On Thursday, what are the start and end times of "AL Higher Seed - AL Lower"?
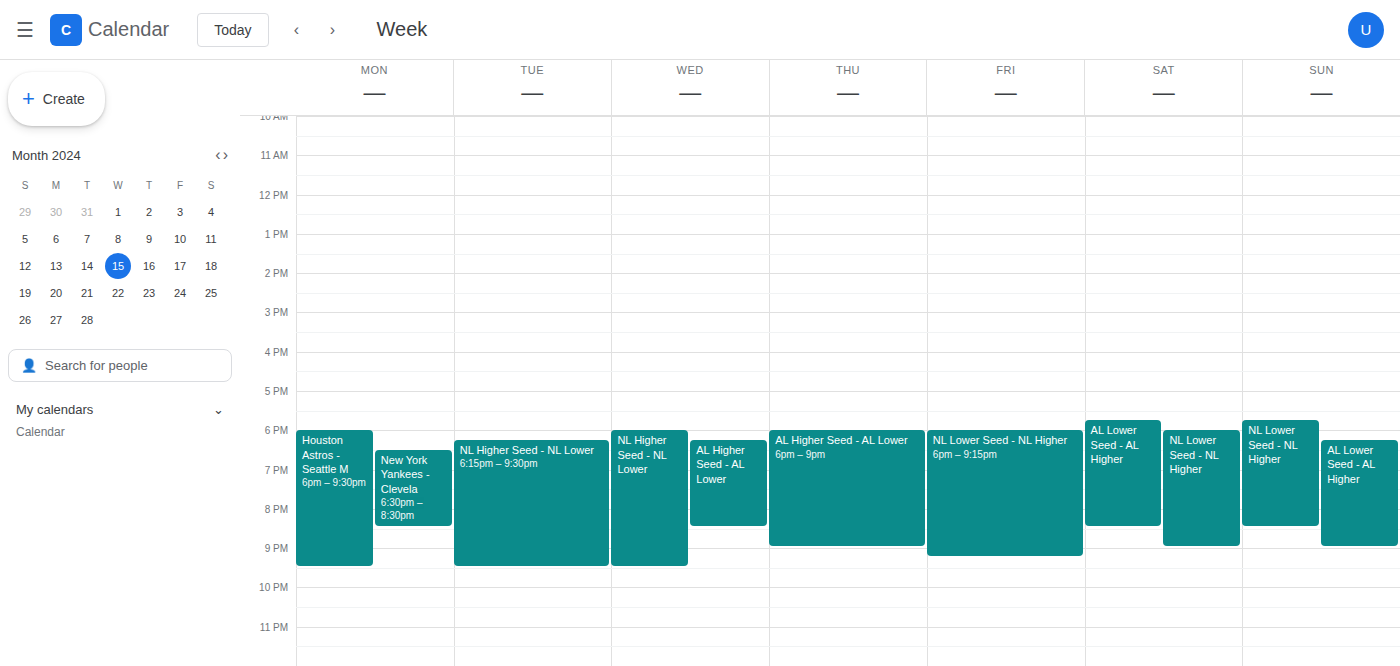
6:00 PM to 9:00 PM